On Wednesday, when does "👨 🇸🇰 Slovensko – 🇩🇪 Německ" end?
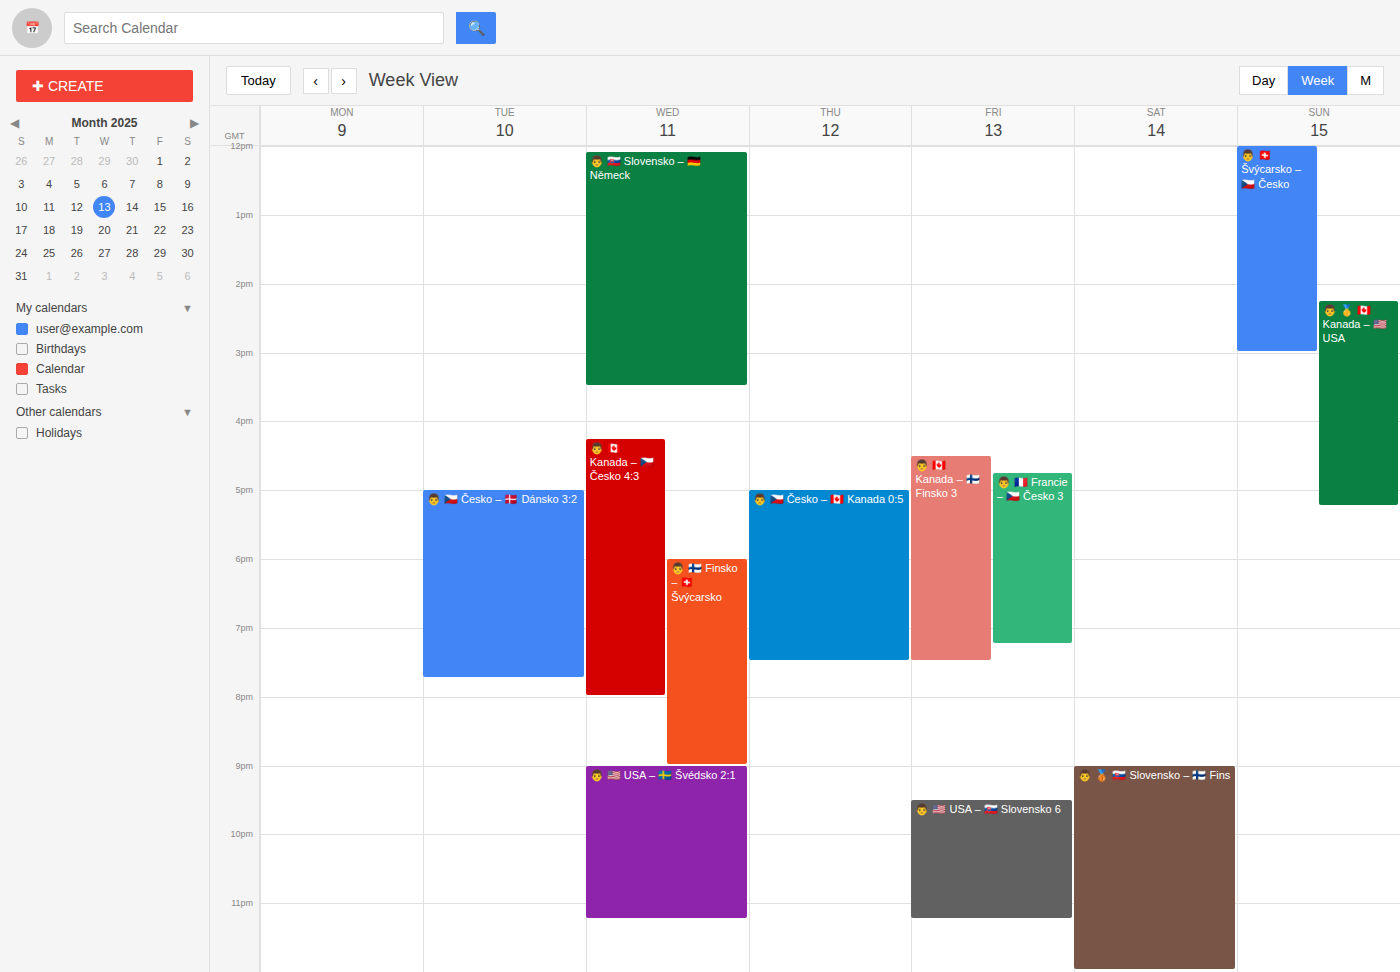
3:30 PM